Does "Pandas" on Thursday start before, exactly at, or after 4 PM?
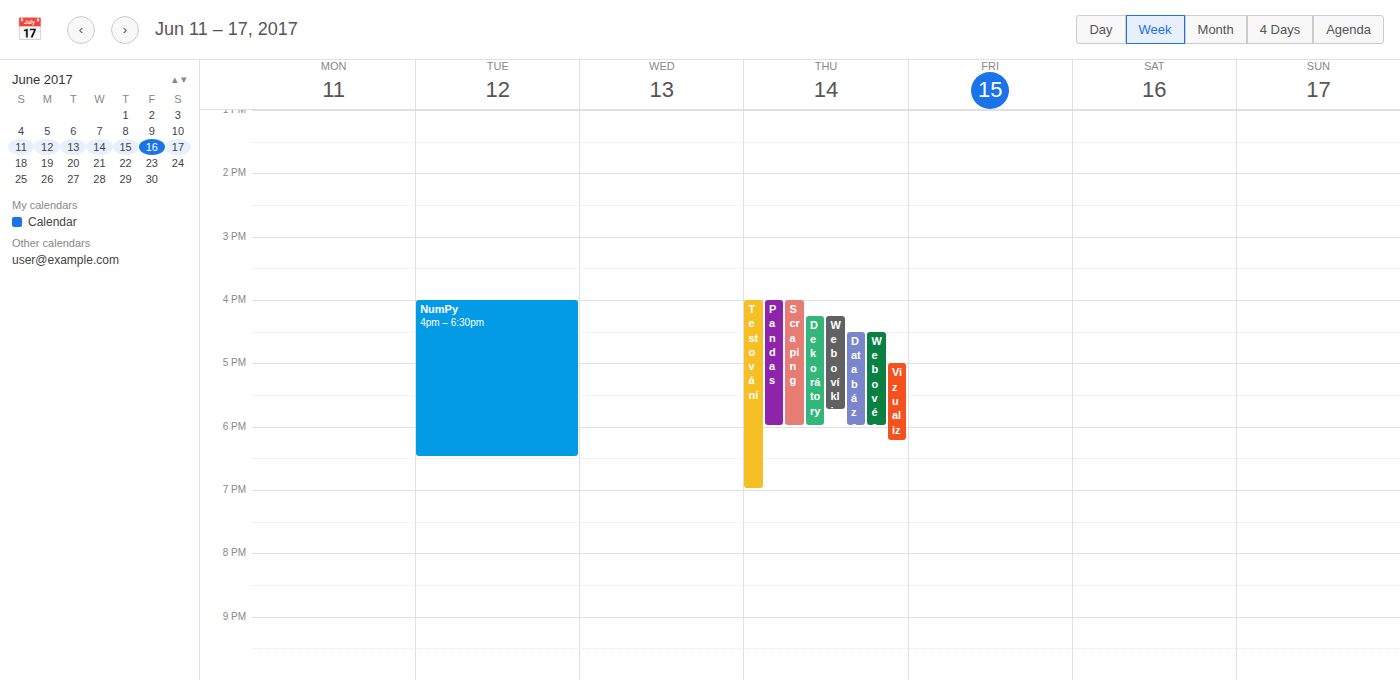
4:00 PM -- exactly at 4 PM, on the 4 PM line.